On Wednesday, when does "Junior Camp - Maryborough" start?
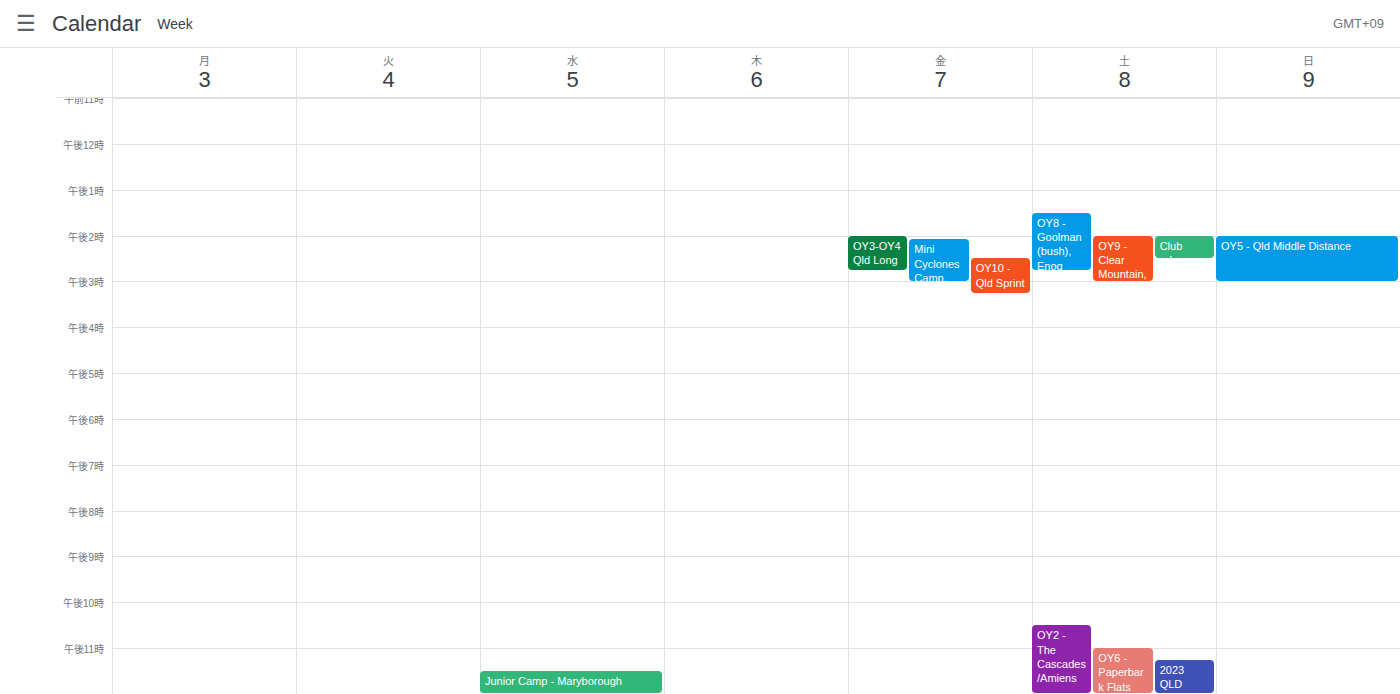
23:30